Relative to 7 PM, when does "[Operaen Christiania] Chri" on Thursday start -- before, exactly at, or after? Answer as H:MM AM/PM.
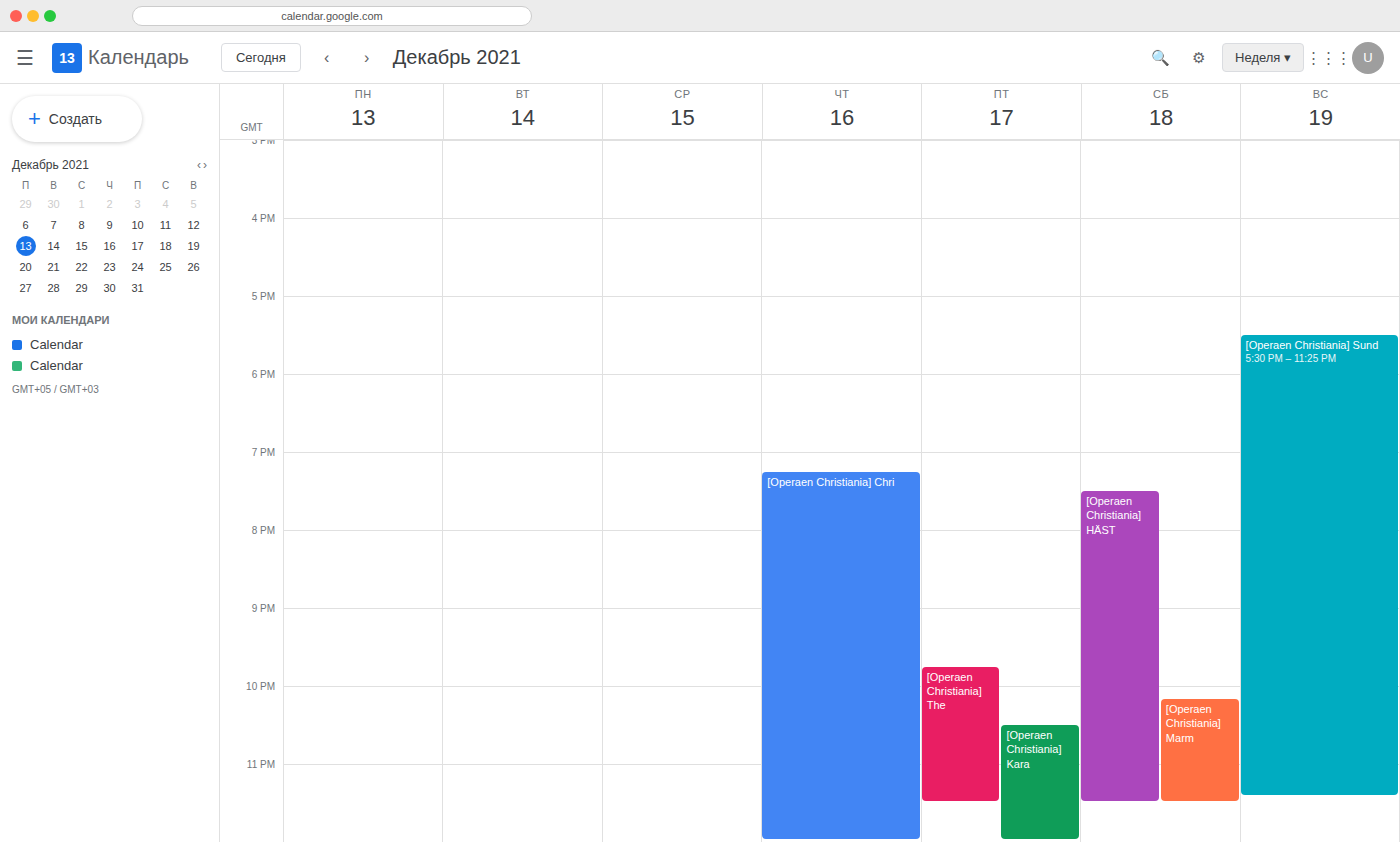
7:15 PM -- after 7 PM, 15 minutes below the 7 PM line.